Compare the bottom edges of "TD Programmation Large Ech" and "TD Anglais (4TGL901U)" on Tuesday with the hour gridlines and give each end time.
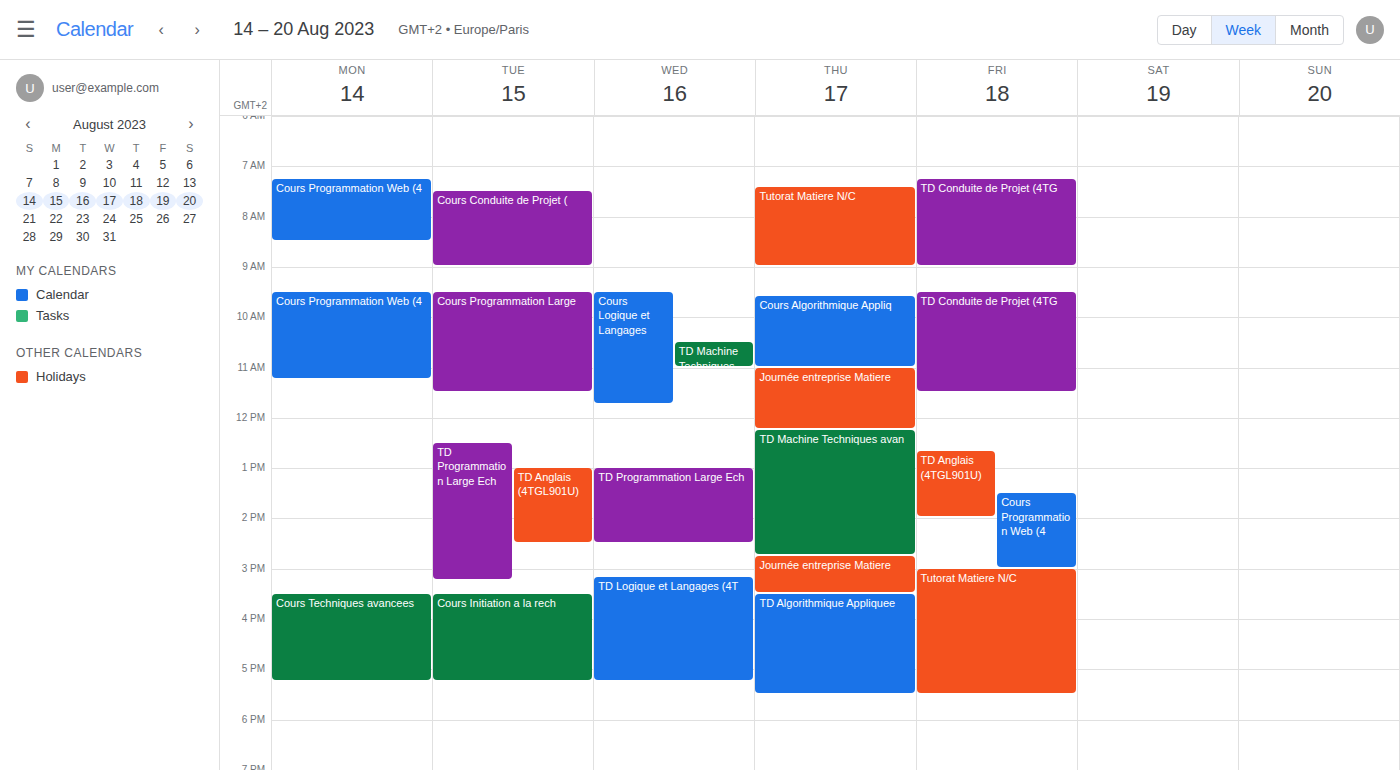
"TD Programmation Large Ech": 3:15 PM, neither: a quarter of the way from the 3 PM line to the 4 PM line. "TD Anglais (4TGL901U)": 2:30 PM, halfway between the 2 PM and 3 PM lines.